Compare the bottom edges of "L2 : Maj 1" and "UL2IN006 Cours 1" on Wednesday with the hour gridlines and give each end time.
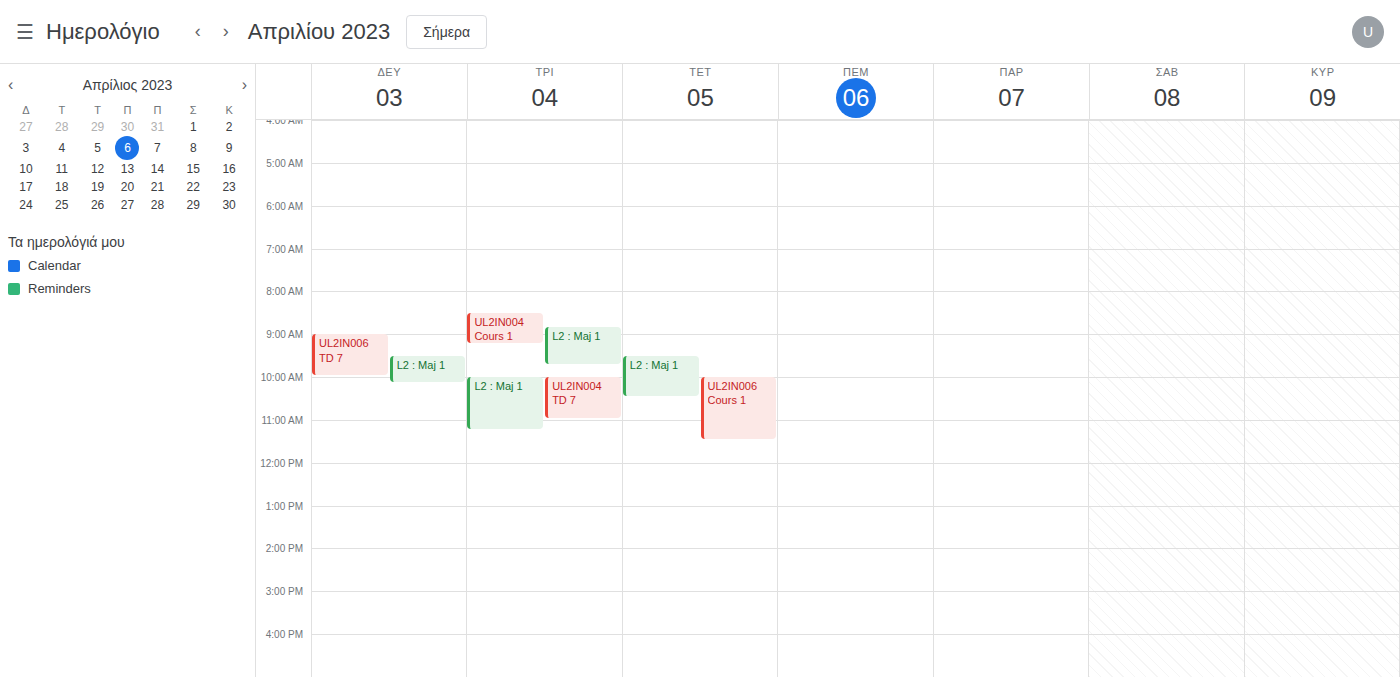
"L2 : Maj 1": 10:30 AM, halfway between the 10 AM and 11 AM lines. "UL2IN006 Cours 1": 11:30 AM, halfway between the 11 AM and 12 PM lines.